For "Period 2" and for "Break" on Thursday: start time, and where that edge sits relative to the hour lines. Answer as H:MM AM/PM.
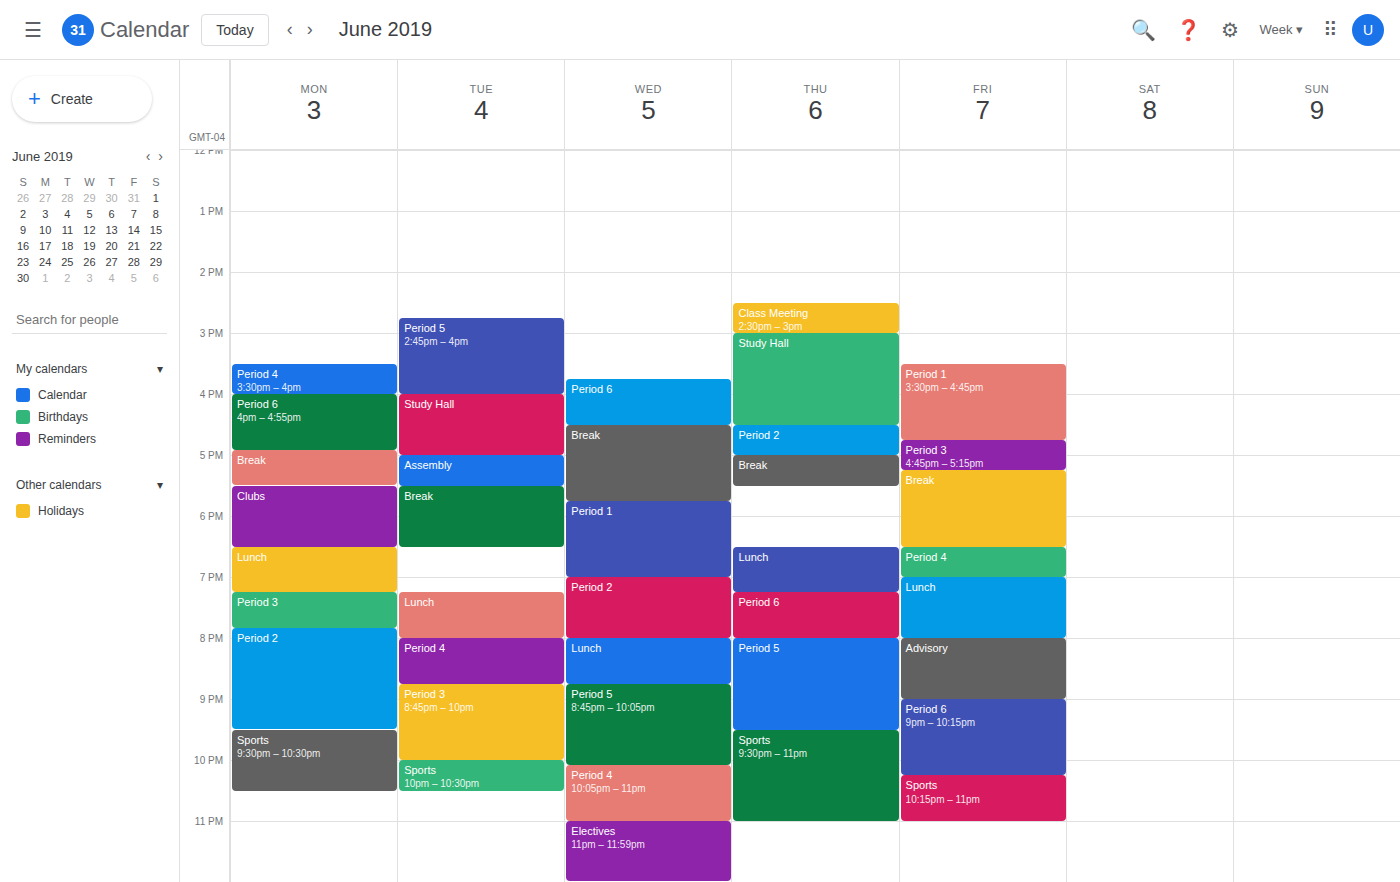
"Period 2": 4:30 PM, halfway between the 4 PM and 5 PM lines. "Break": 5:00 PM, exactly on the 5 PM line.